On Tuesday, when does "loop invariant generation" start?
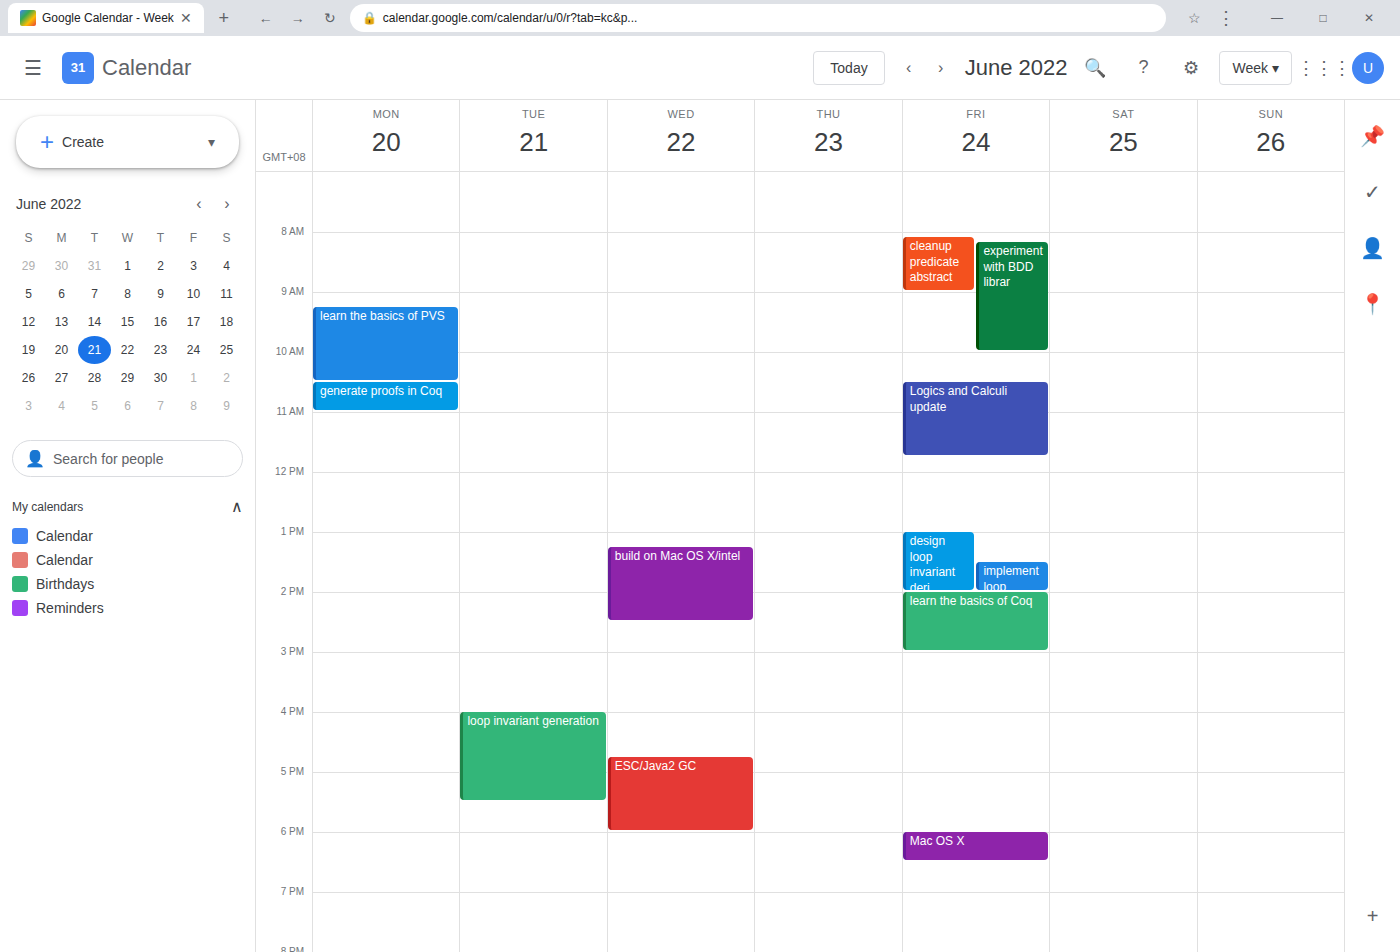
4:00 PM